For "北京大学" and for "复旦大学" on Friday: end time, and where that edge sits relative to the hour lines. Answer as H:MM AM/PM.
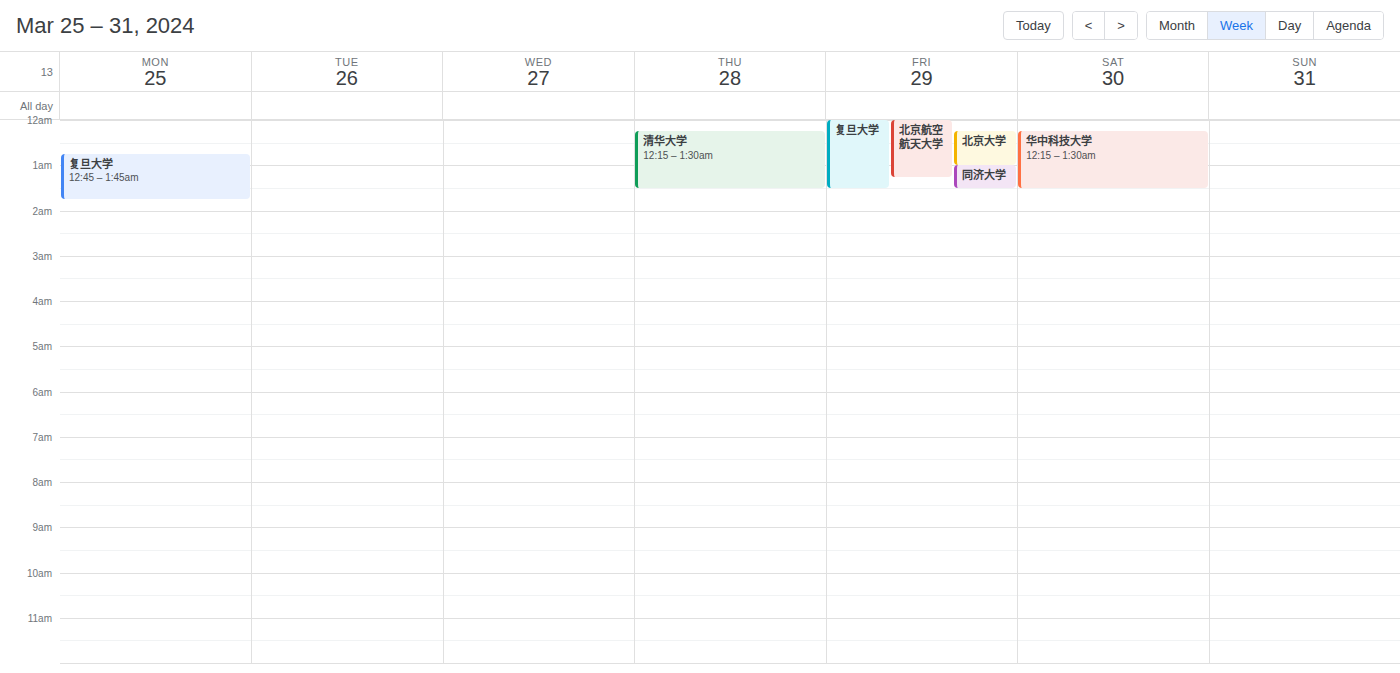
"北京大学": 1:00 AM, exactly on the 1 AM line. "复旦大学": 1:30 AM, halfway between the 1 AM and 2 AM lines.